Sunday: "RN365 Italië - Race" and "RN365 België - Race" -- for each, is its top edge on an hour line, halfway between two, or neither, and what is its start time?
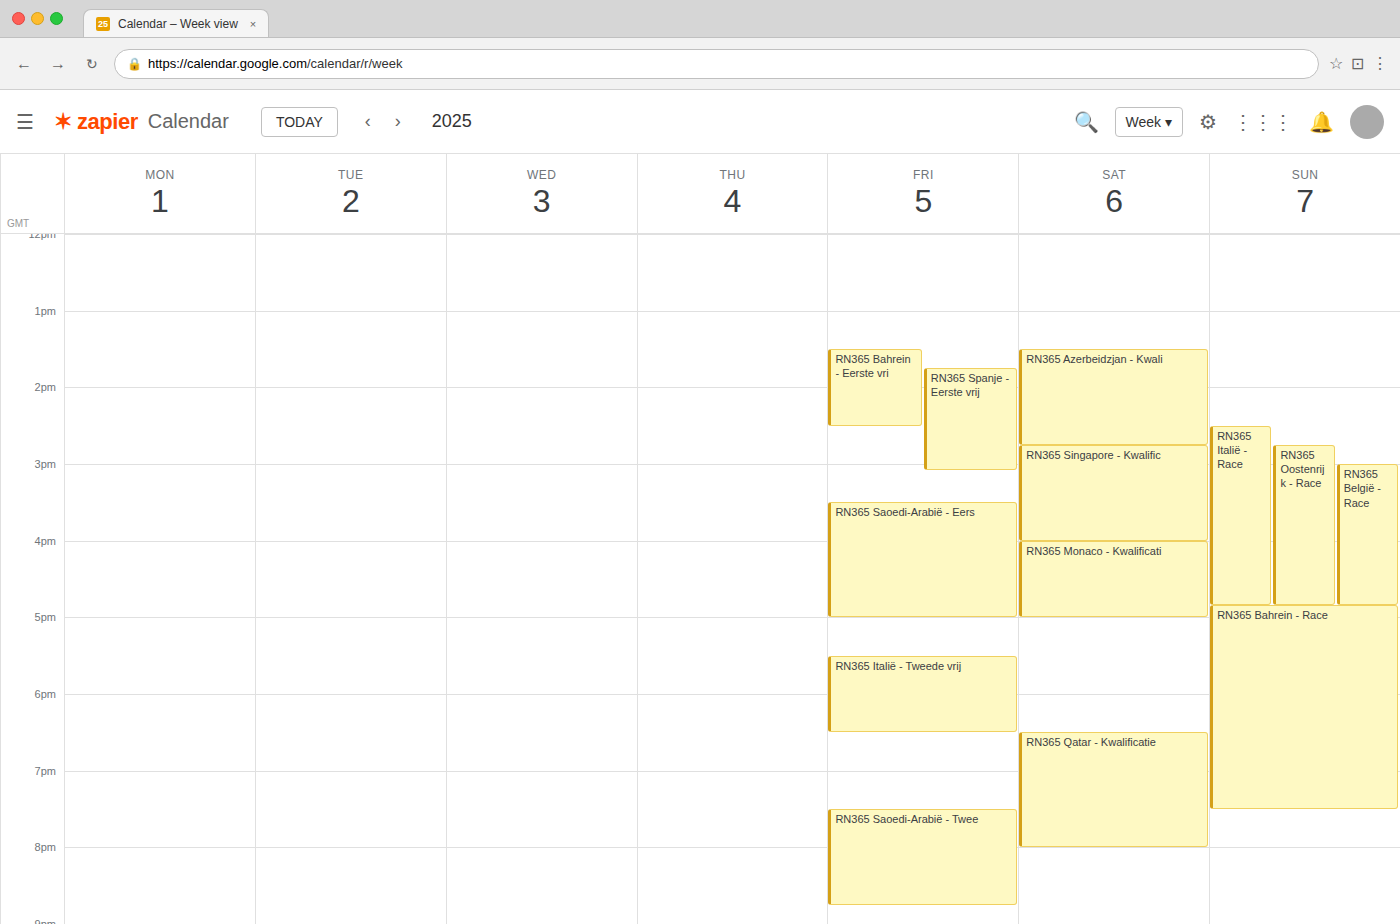
"RN365 Italië - Race": 2:30 PM, halfway between the 2 PM and 3 PM lines. "RN365 België - Race": 3:00 PM, exactly on the 3 PM line.